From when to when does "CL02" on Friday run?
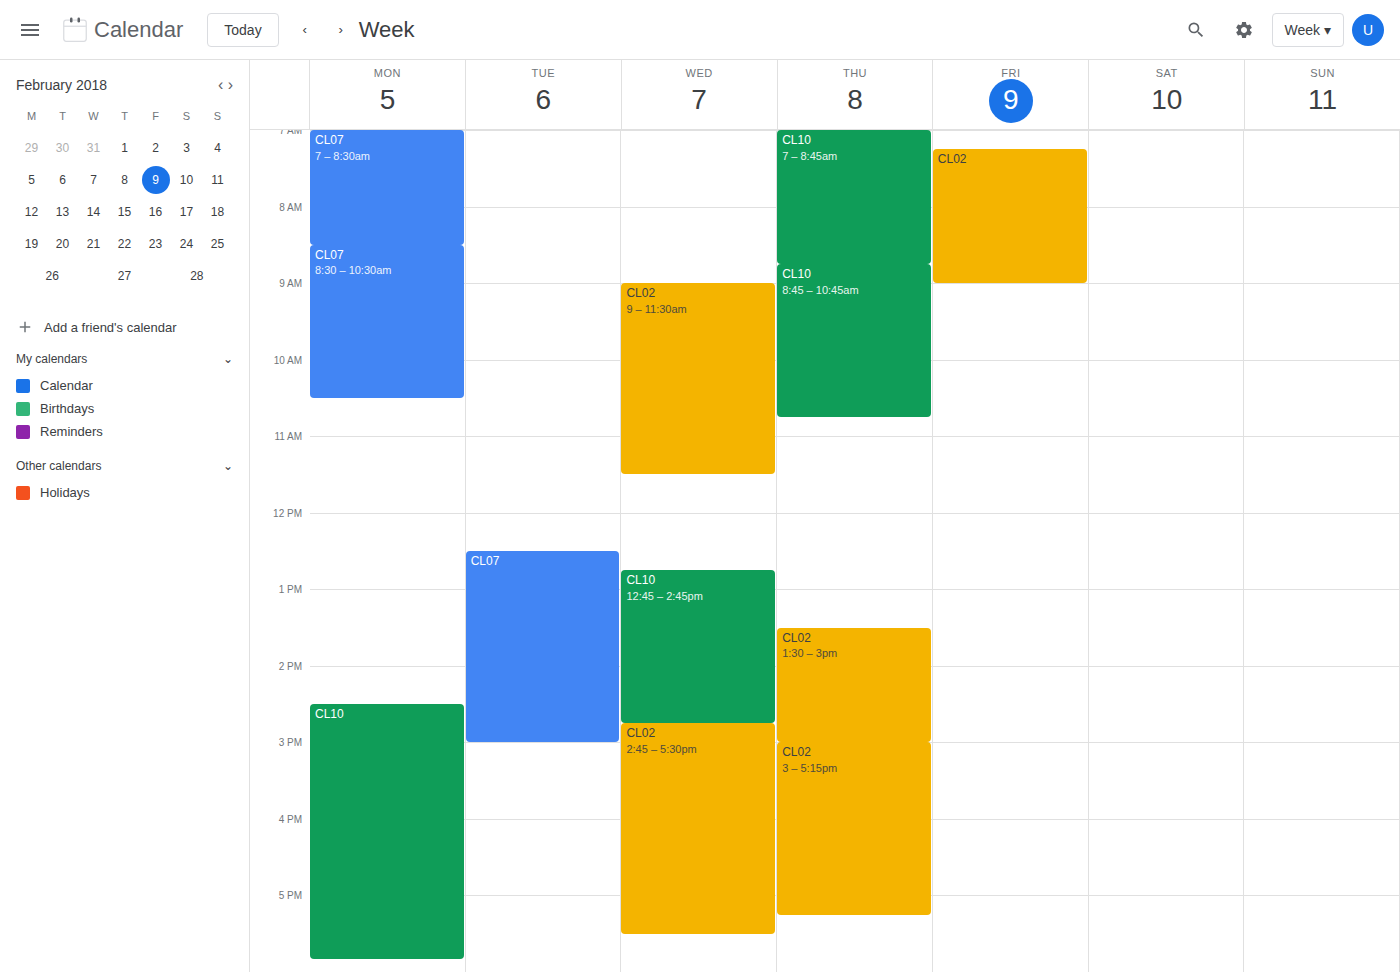
7:15 AM to 9:00 AM